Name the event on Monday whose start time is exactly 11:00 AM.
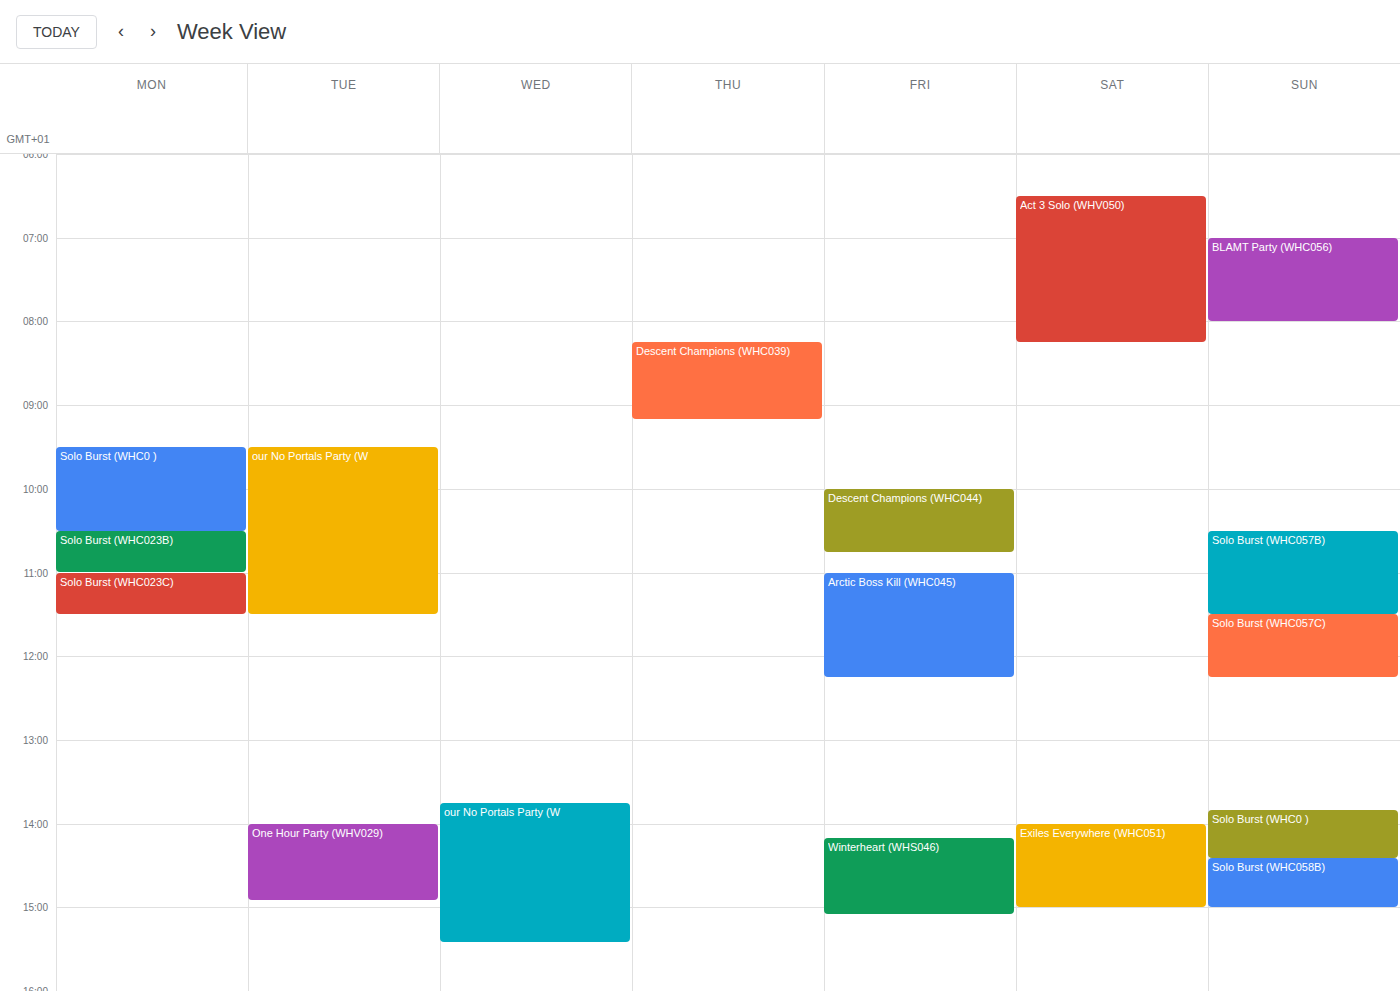
"Solo Burst (WHC023C)"